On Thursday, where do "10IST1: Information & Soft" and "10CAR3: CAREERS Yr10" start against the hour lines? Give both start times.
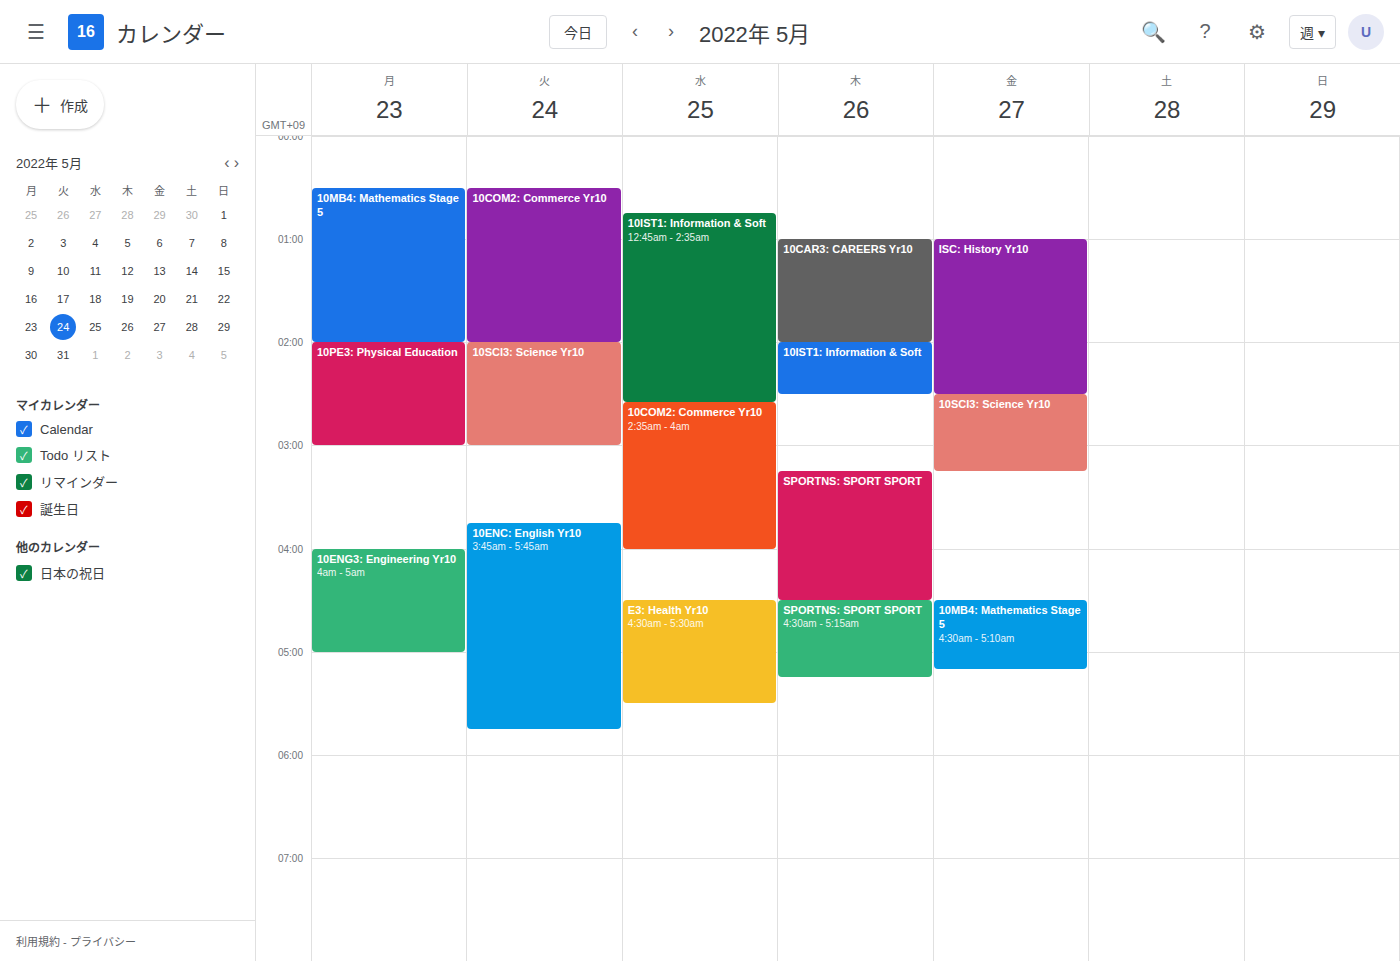
"10IST1: Information & Soft": 2:00 AM, exactly on the 2 AM line. "10CAR3: CAREERS Yr10": 1:00 AM, exactly on the 1 AM line.